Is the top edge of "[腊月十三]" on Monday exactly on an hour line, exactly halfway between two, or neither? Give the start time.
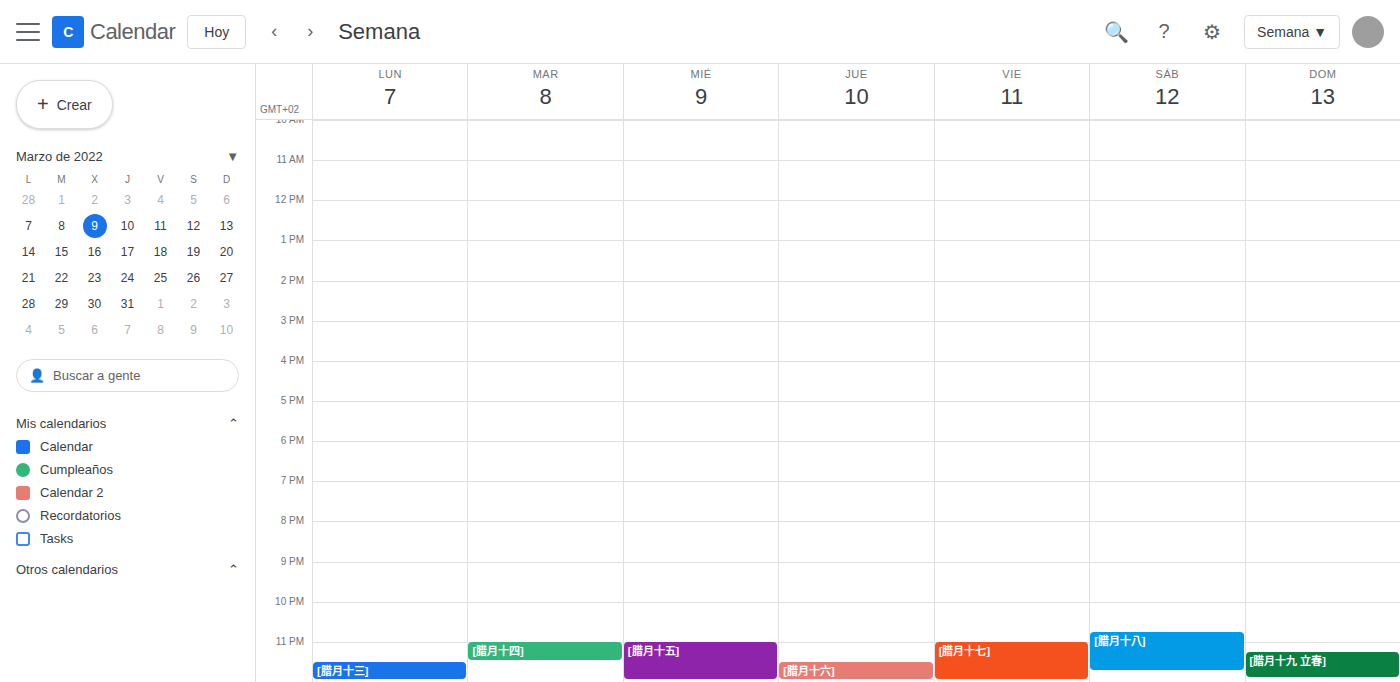
11:30 PM -- halfway between the 11 PM and 12 AM lines.